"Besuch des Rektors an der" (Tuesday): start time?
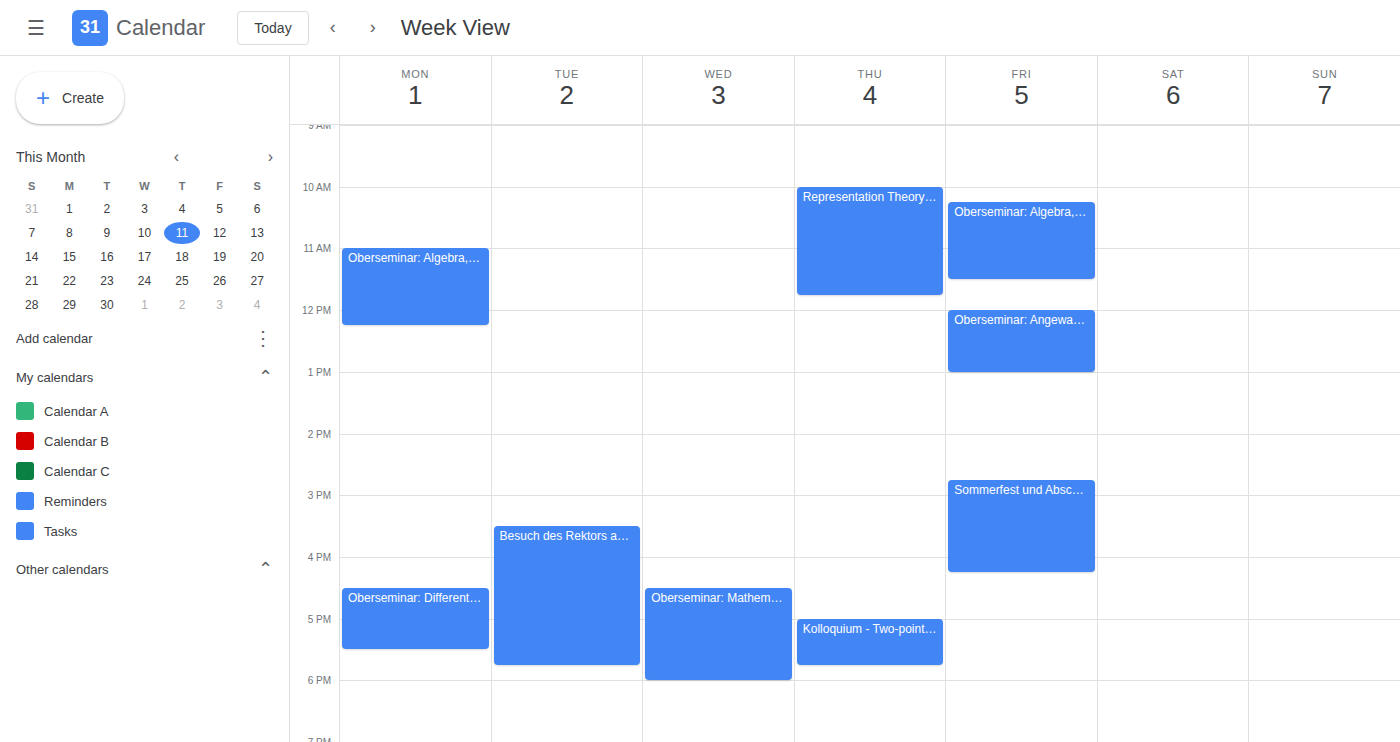
15:30